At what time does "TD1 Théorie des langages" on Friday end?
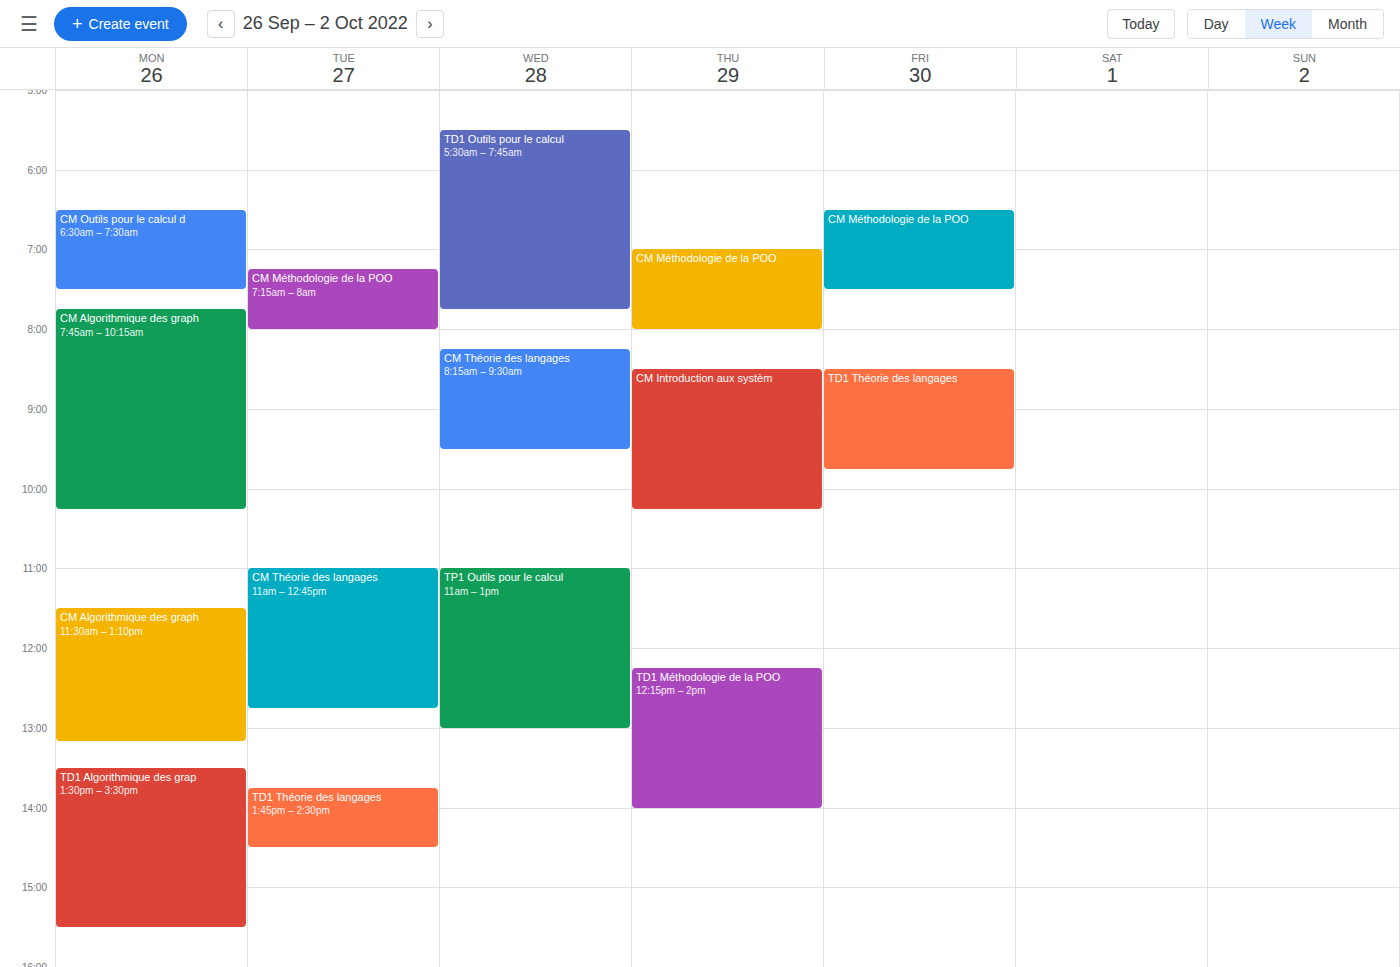
09:45